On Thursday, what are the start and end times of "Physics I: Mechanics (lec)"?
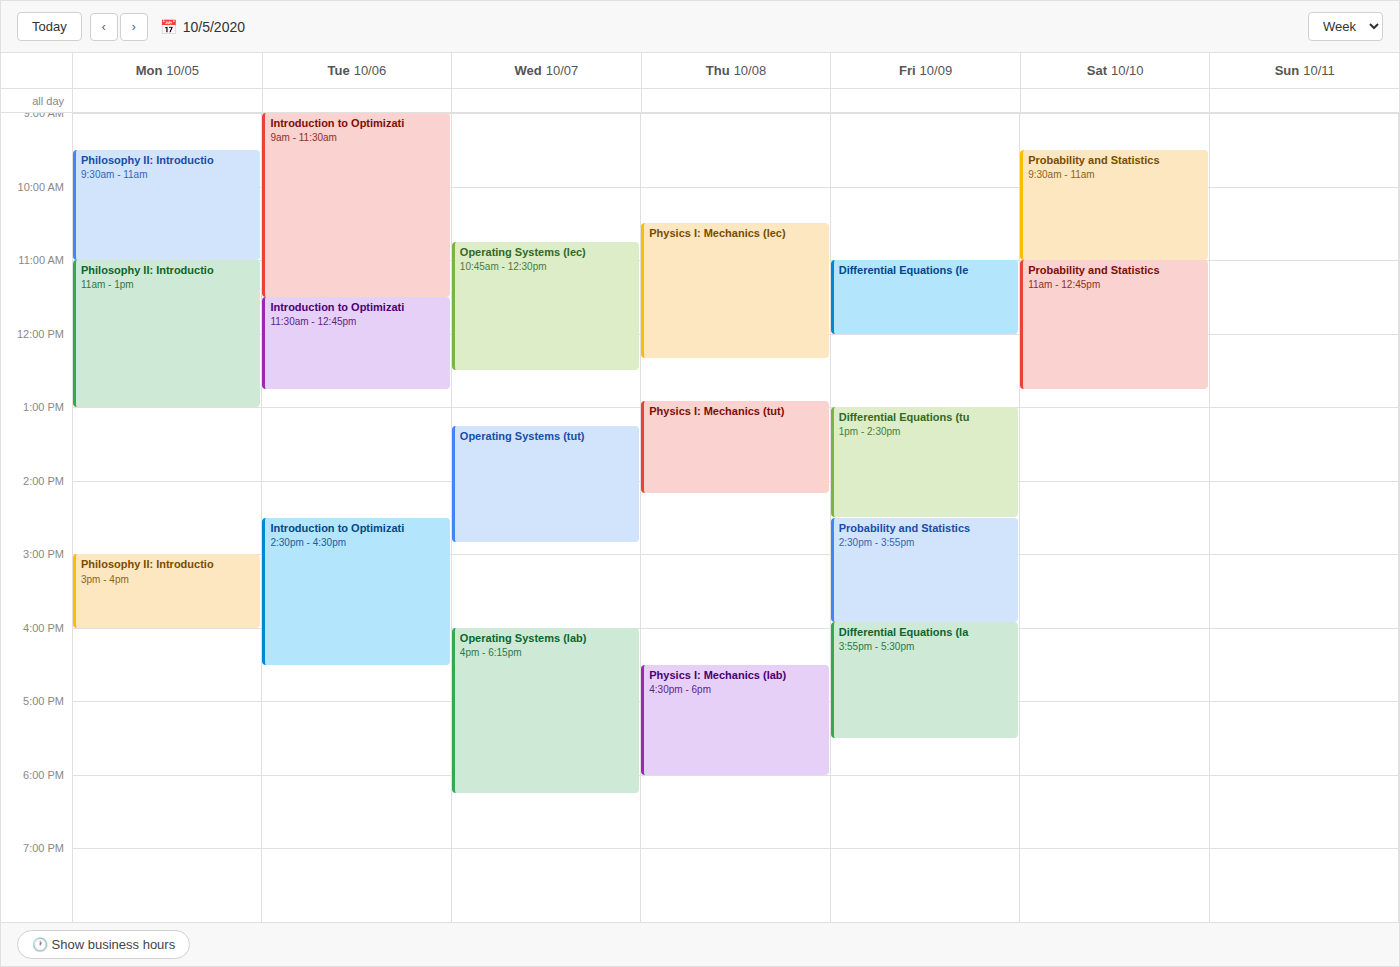
10:30 AM to 12:20 PM